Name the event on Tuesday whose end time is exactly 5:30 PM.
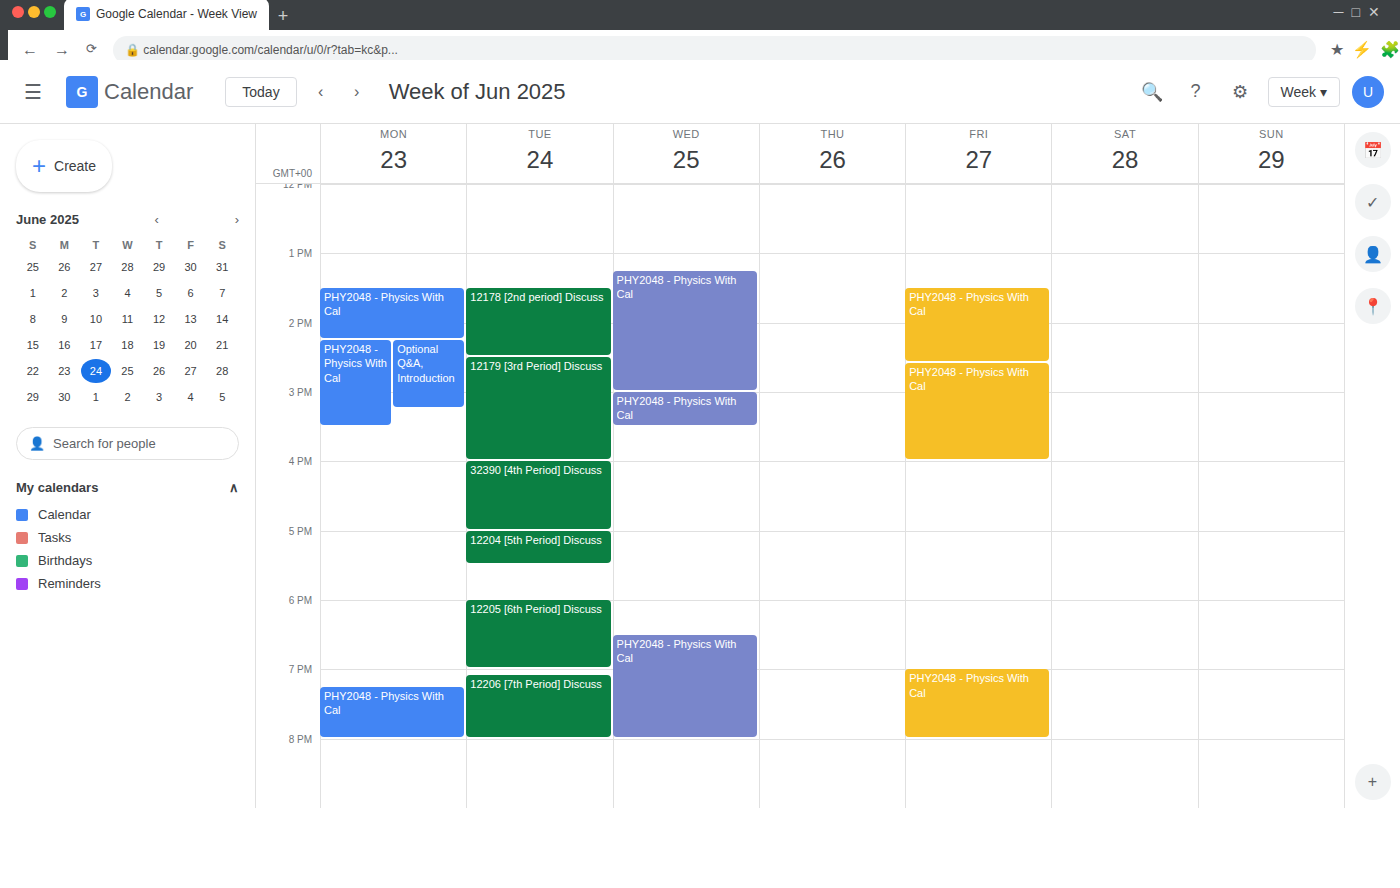
"12204 [5th Period] Discuss"